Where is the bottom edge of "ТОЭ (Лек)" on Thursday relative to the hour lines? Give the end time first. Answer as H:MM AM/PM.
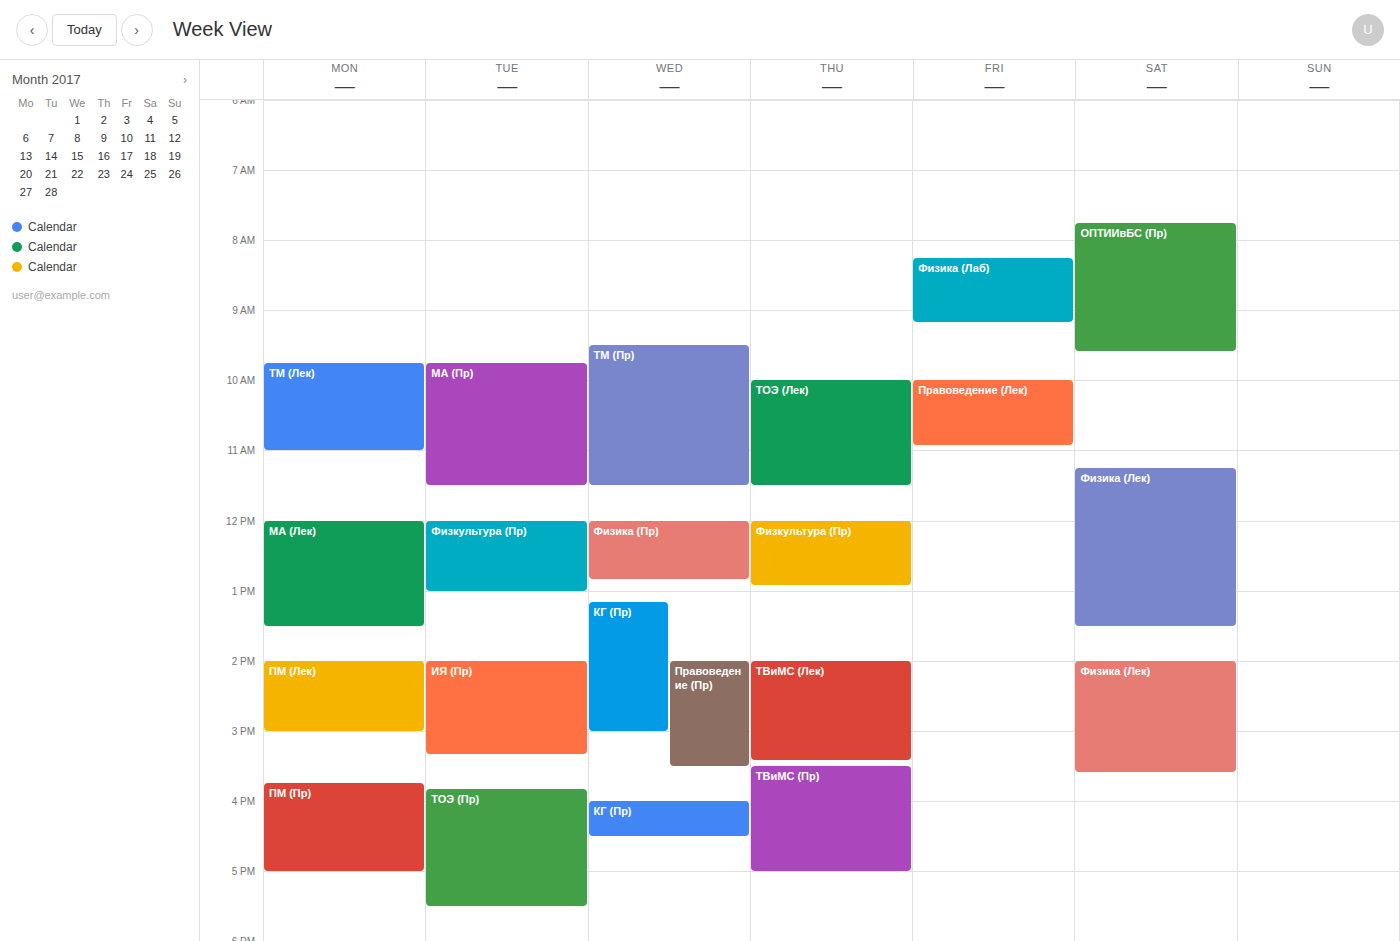
11:30 AM -- halfway between the 11 AM and 12 PM lines.